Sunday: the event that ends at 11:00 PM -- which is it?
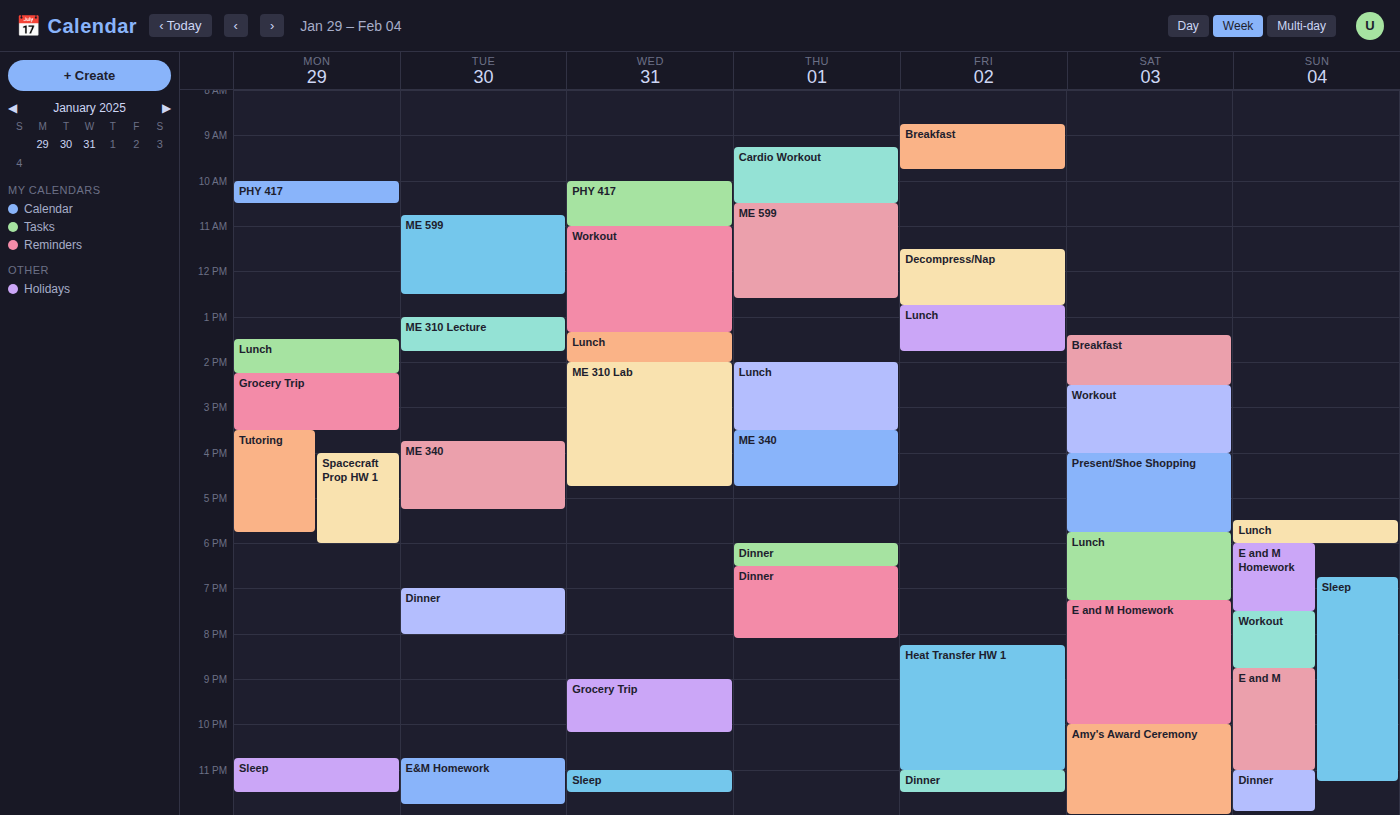
"E and M"